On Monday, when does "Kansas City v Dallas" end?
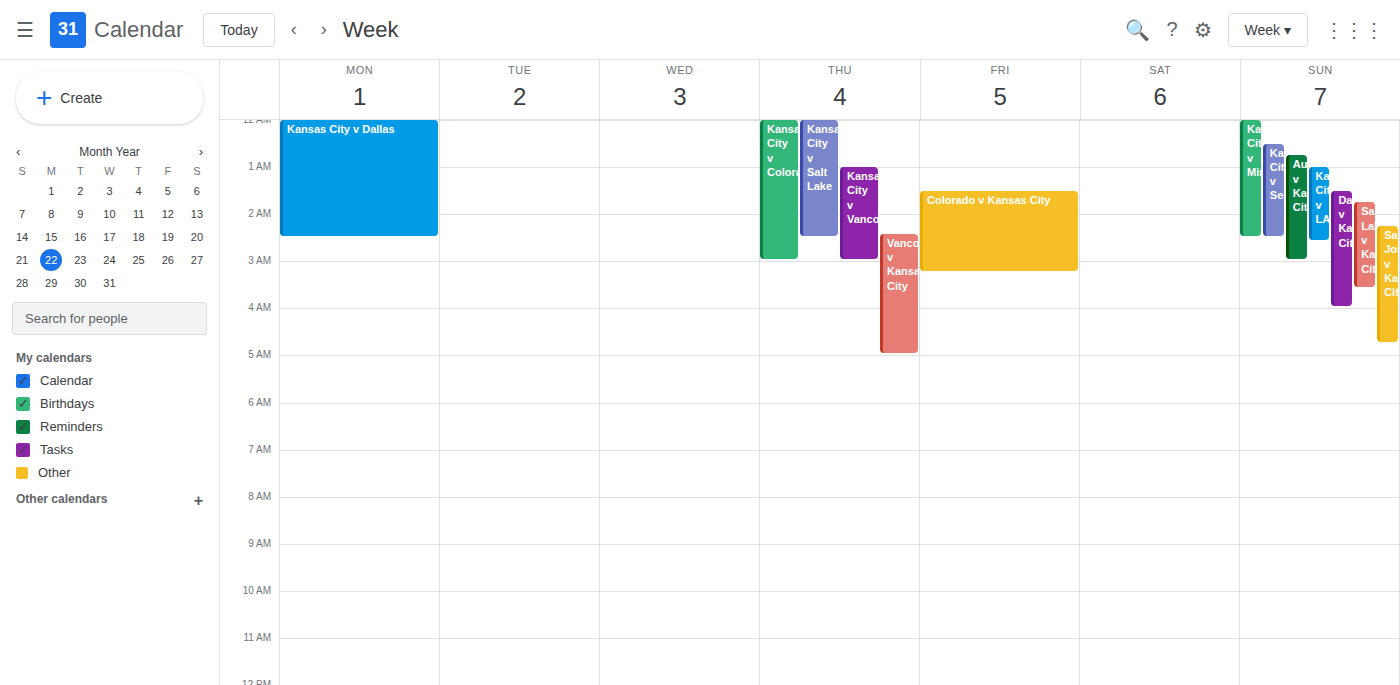
2:30 AM